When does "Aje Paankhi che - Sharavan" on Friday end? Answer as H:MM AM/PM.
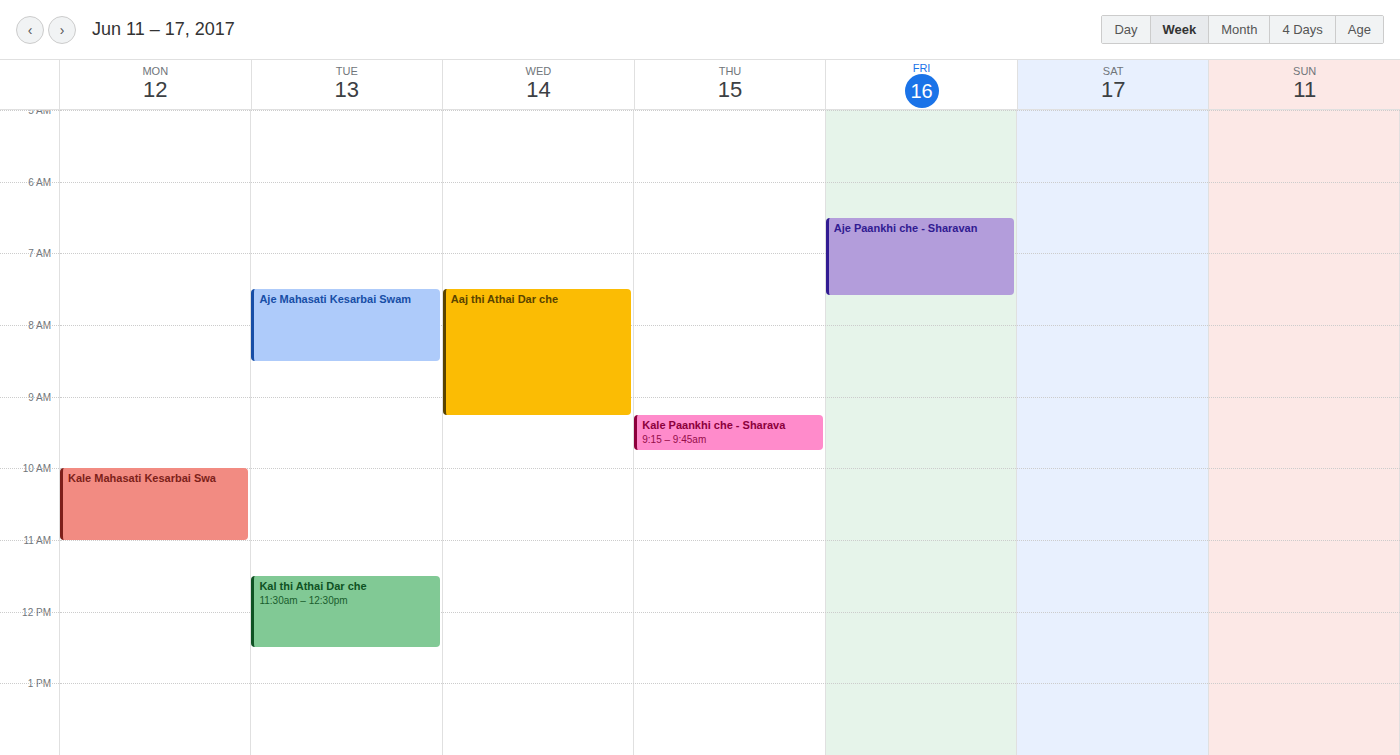
7:35 AM